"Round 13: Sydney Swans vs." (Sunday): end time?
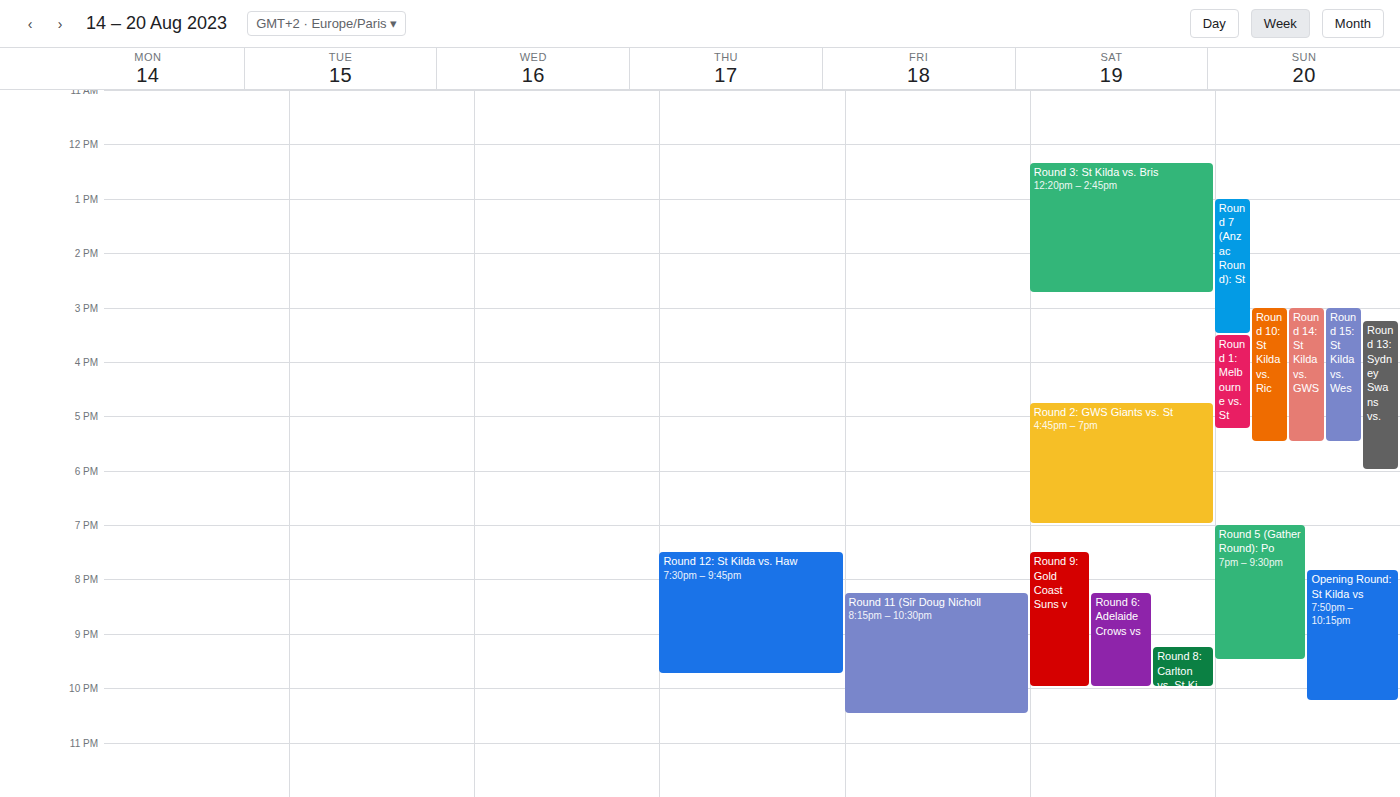
6:00 PM